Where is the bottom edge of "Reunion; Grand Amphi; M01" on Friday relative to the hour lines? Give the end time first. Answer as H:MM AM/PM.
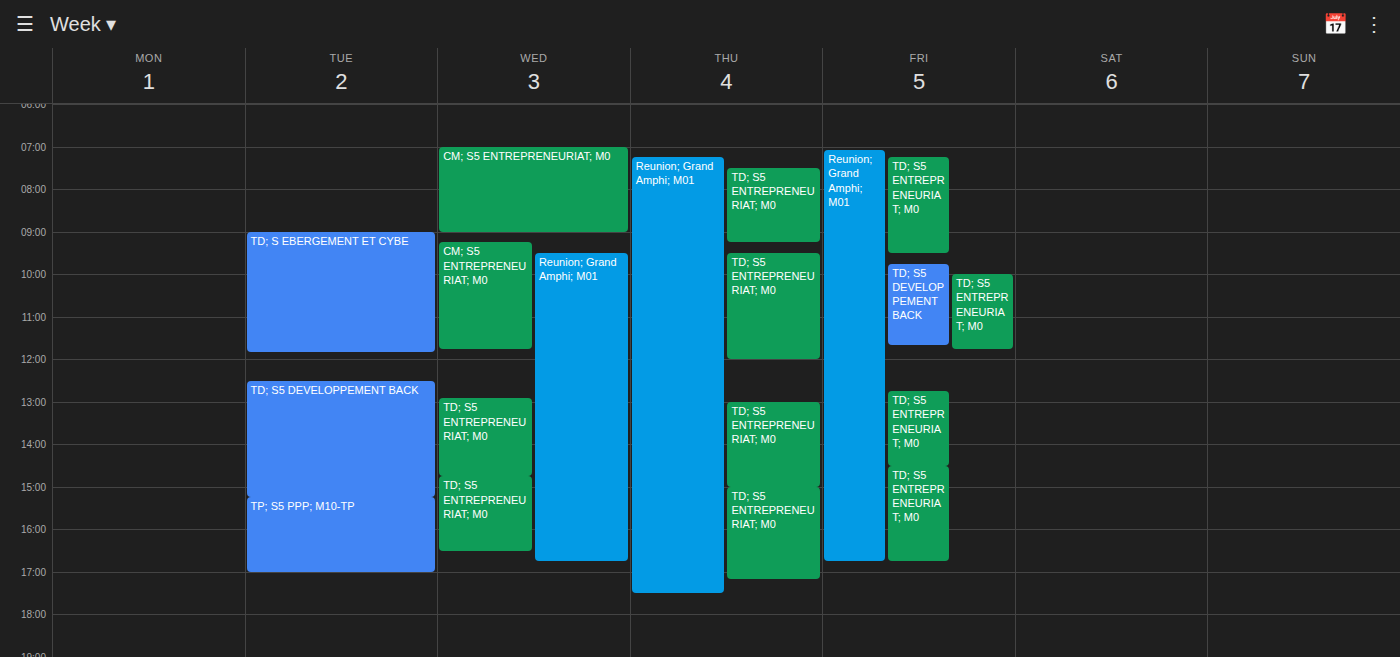
4:45 PM -- neither: three quarters of the way from the 4 PM line to the 5 PM line.